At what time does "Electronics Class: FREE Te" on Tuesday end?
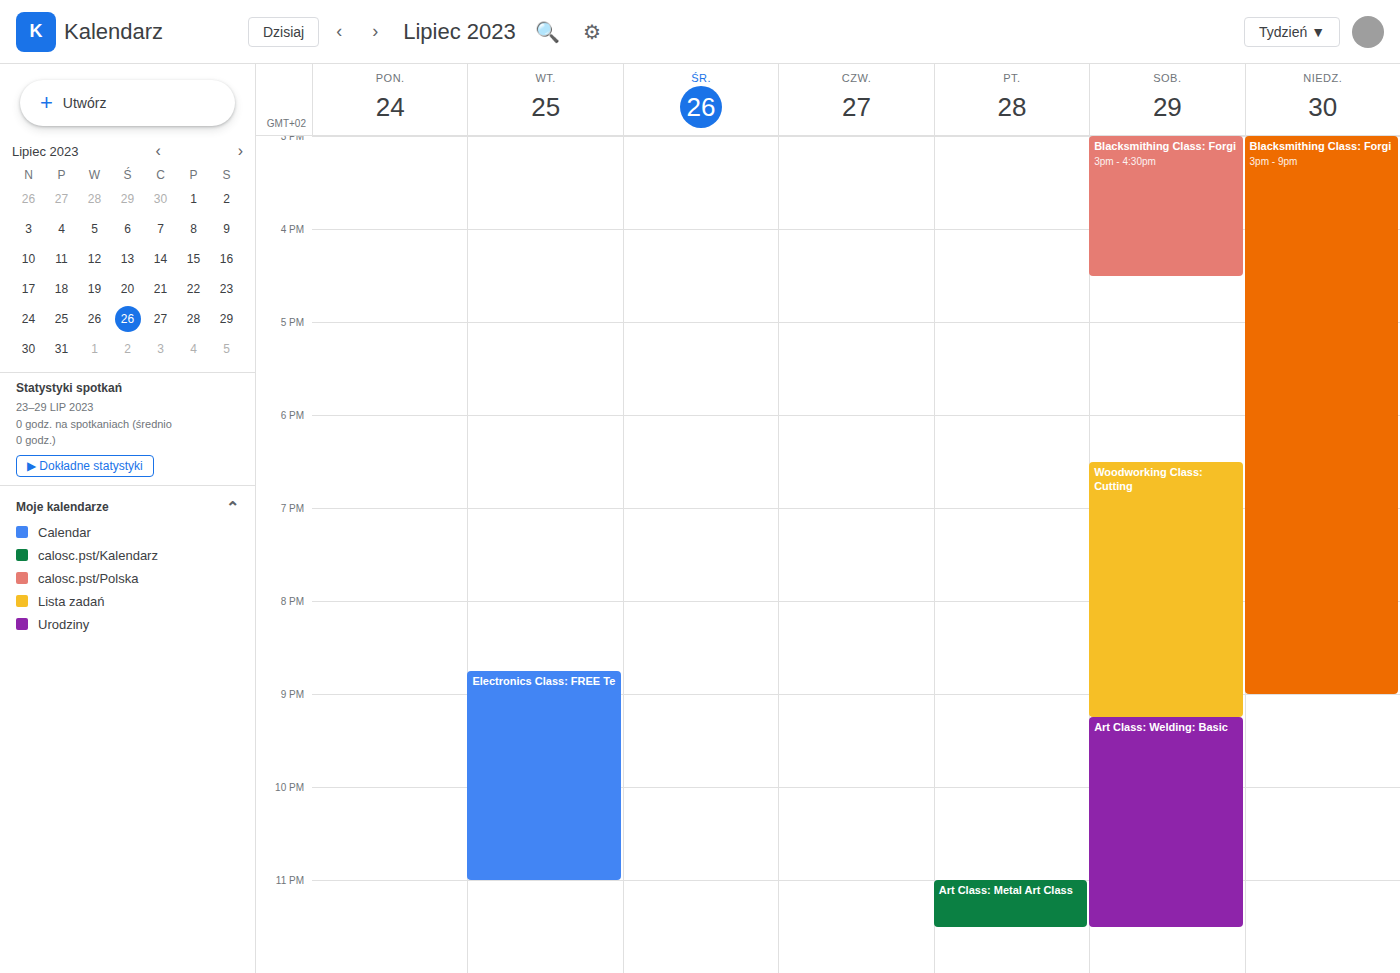
11:00 PM